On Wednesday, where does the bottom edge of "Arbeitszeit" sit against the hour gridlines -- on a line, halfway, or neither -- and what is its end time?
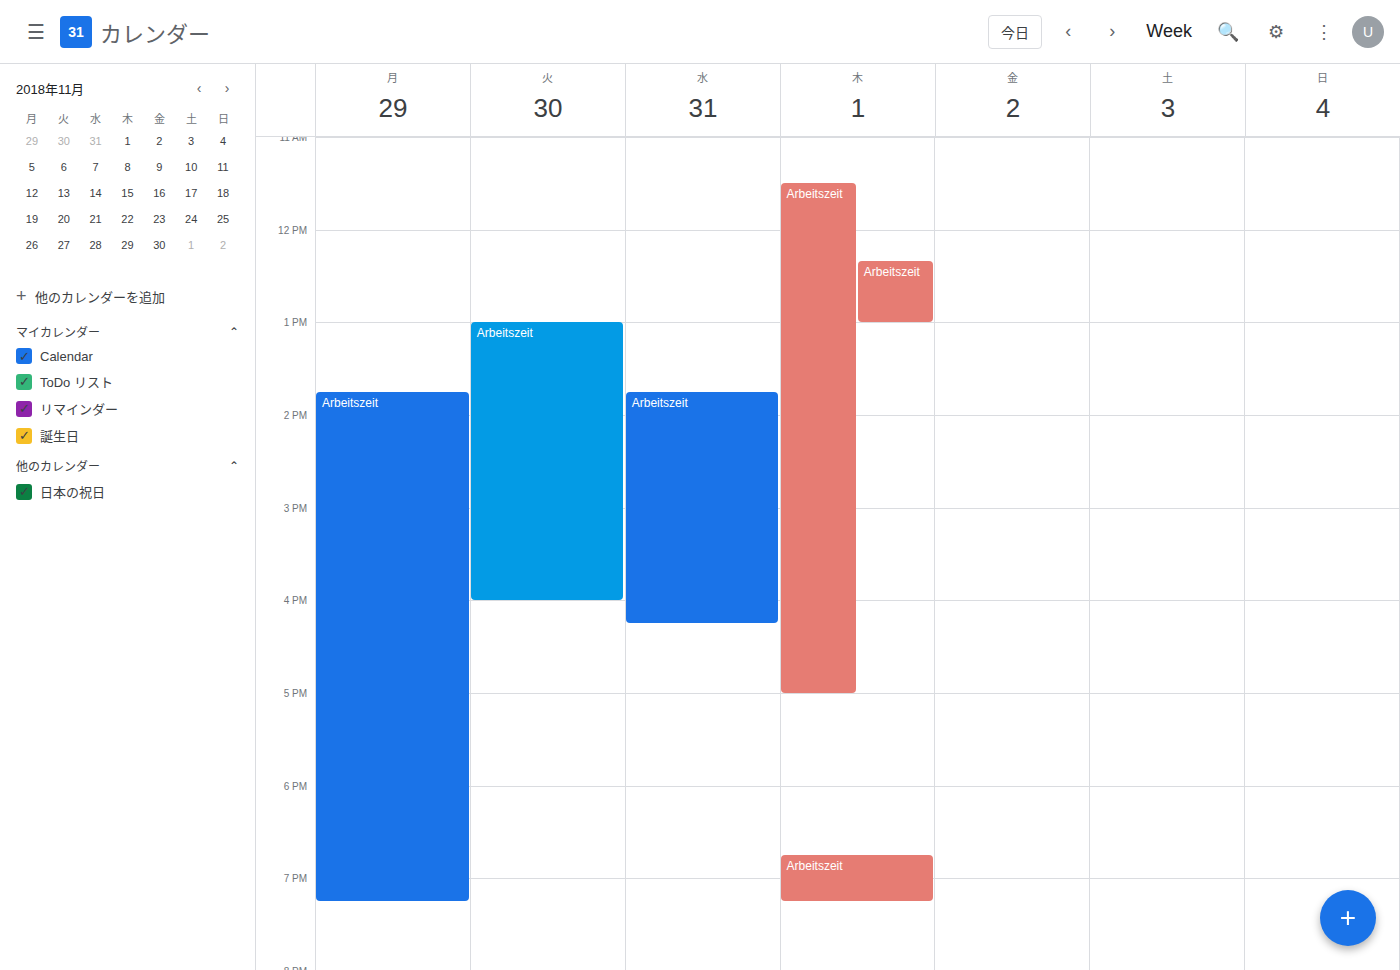
4:15 PM -- neither: a quarter of the way from the 4 PM line to the 5 PM line.